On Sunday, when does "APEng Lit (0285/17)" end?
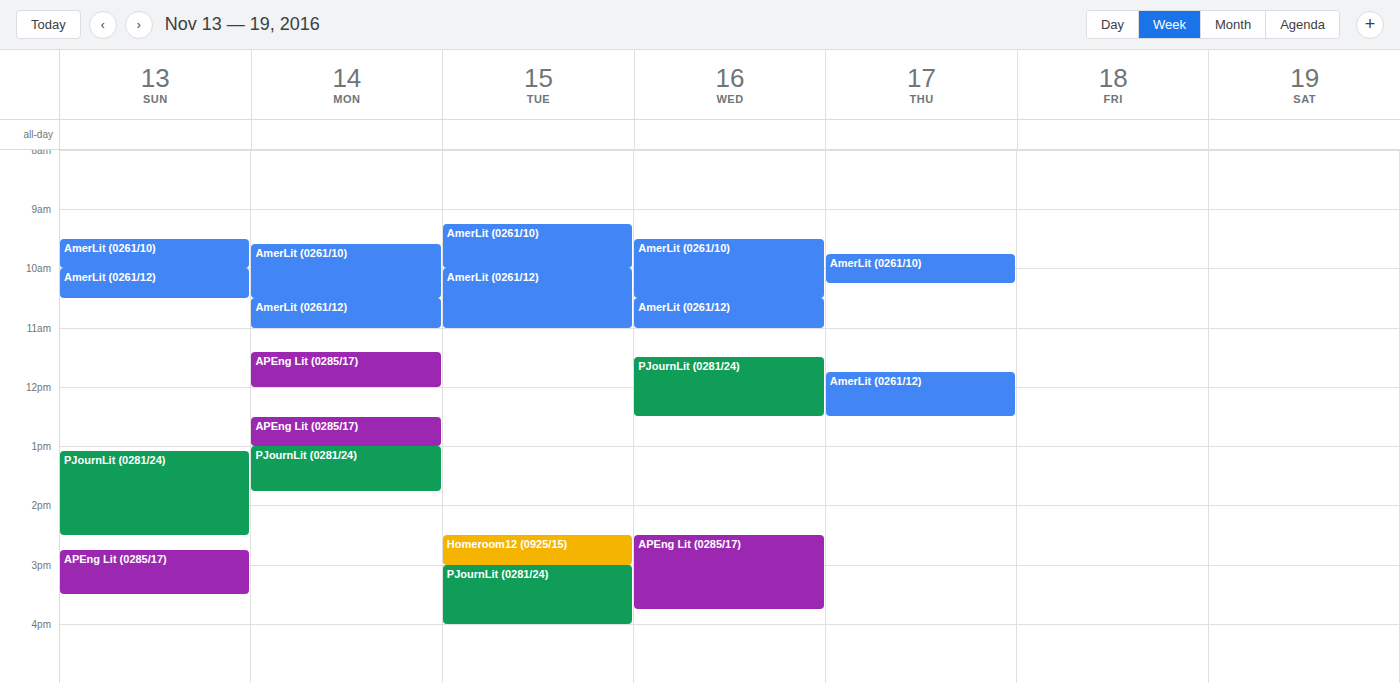
3:30 PM